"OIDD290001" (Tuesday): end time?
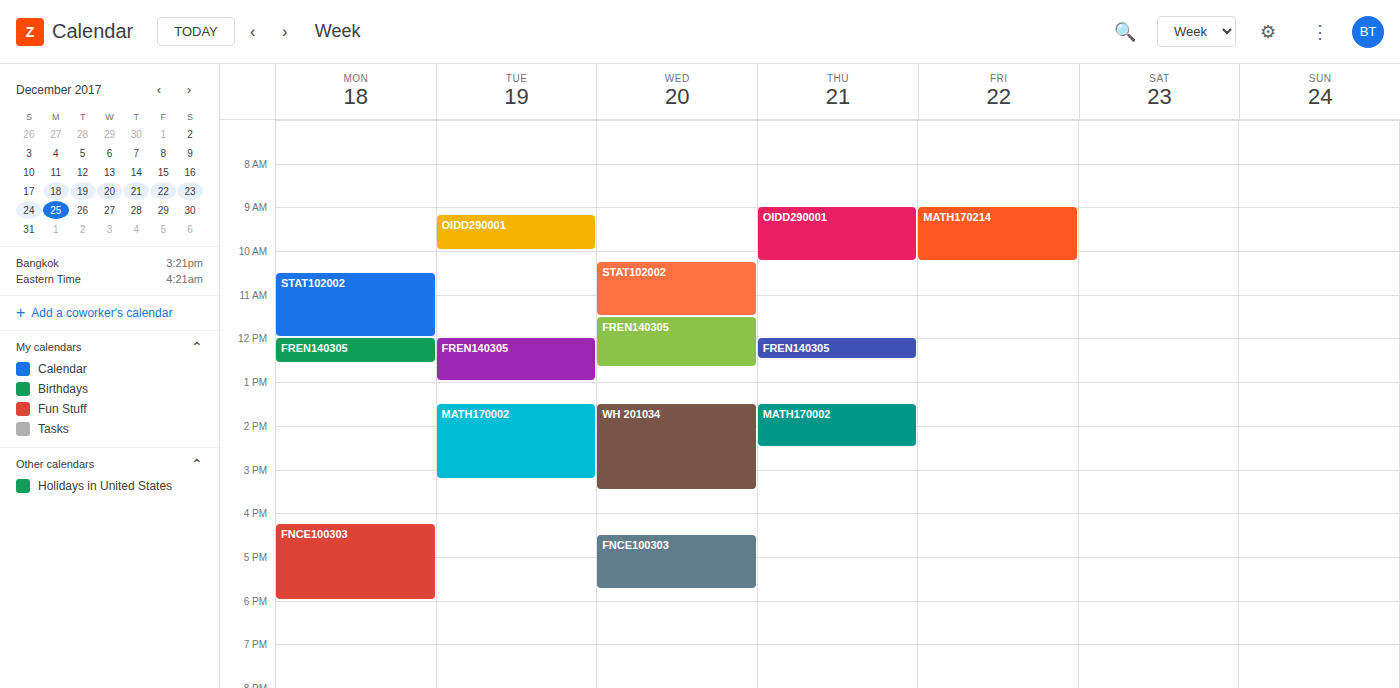
10:00 AM